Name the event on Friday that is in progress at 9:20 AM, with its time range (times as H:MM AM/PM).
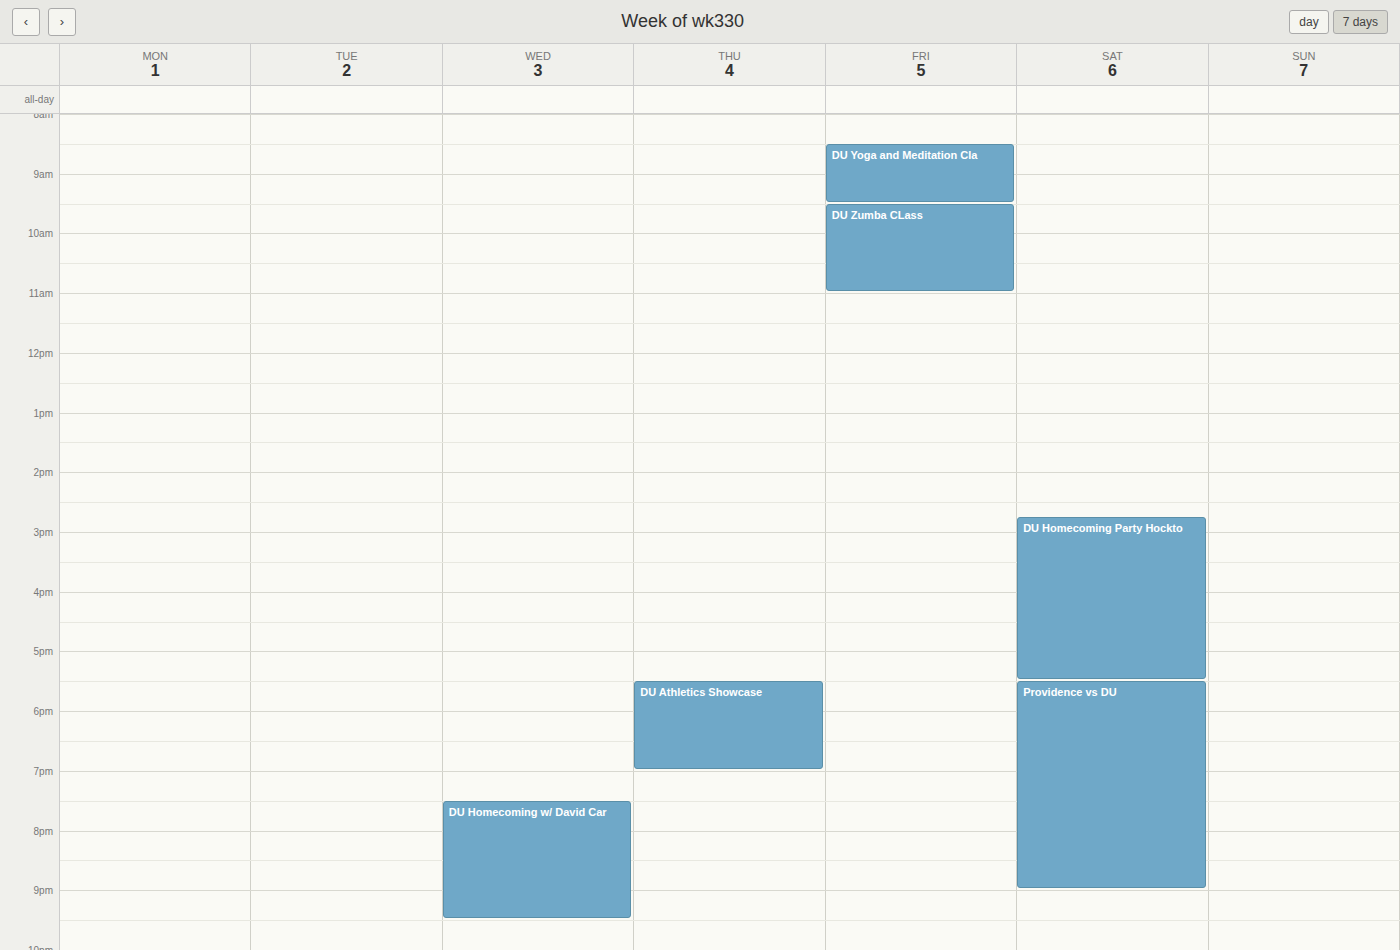
"DU Yoga and Meditation Cla", 8:30 AM to 9:30 AM